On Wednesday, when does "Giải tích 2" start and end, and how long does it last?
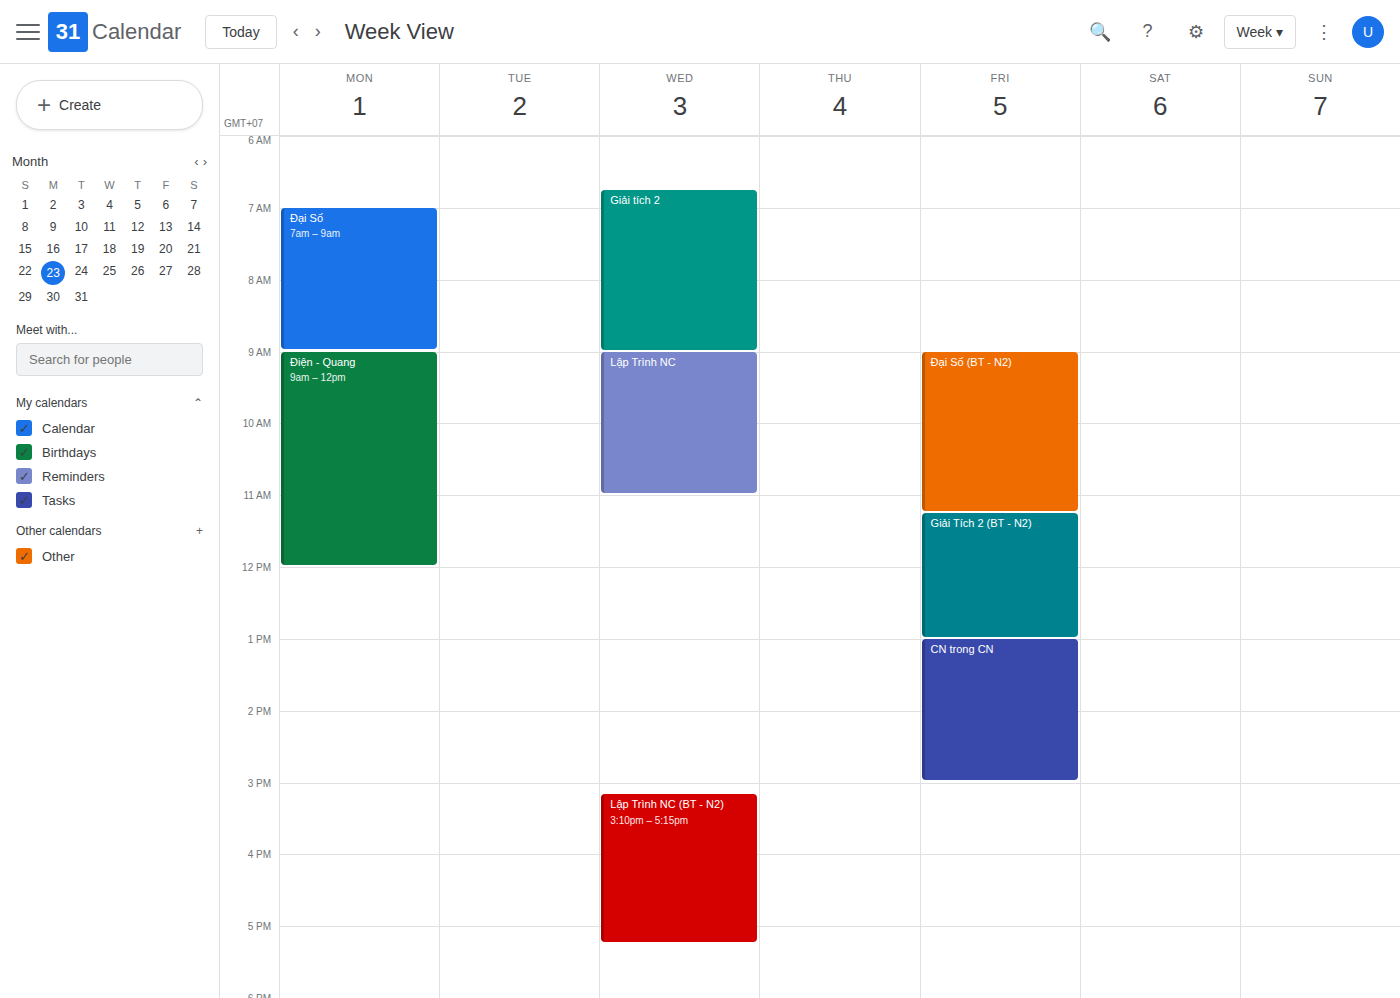
6:45 AM to 9:00 AM, 2 hours 15 minutes